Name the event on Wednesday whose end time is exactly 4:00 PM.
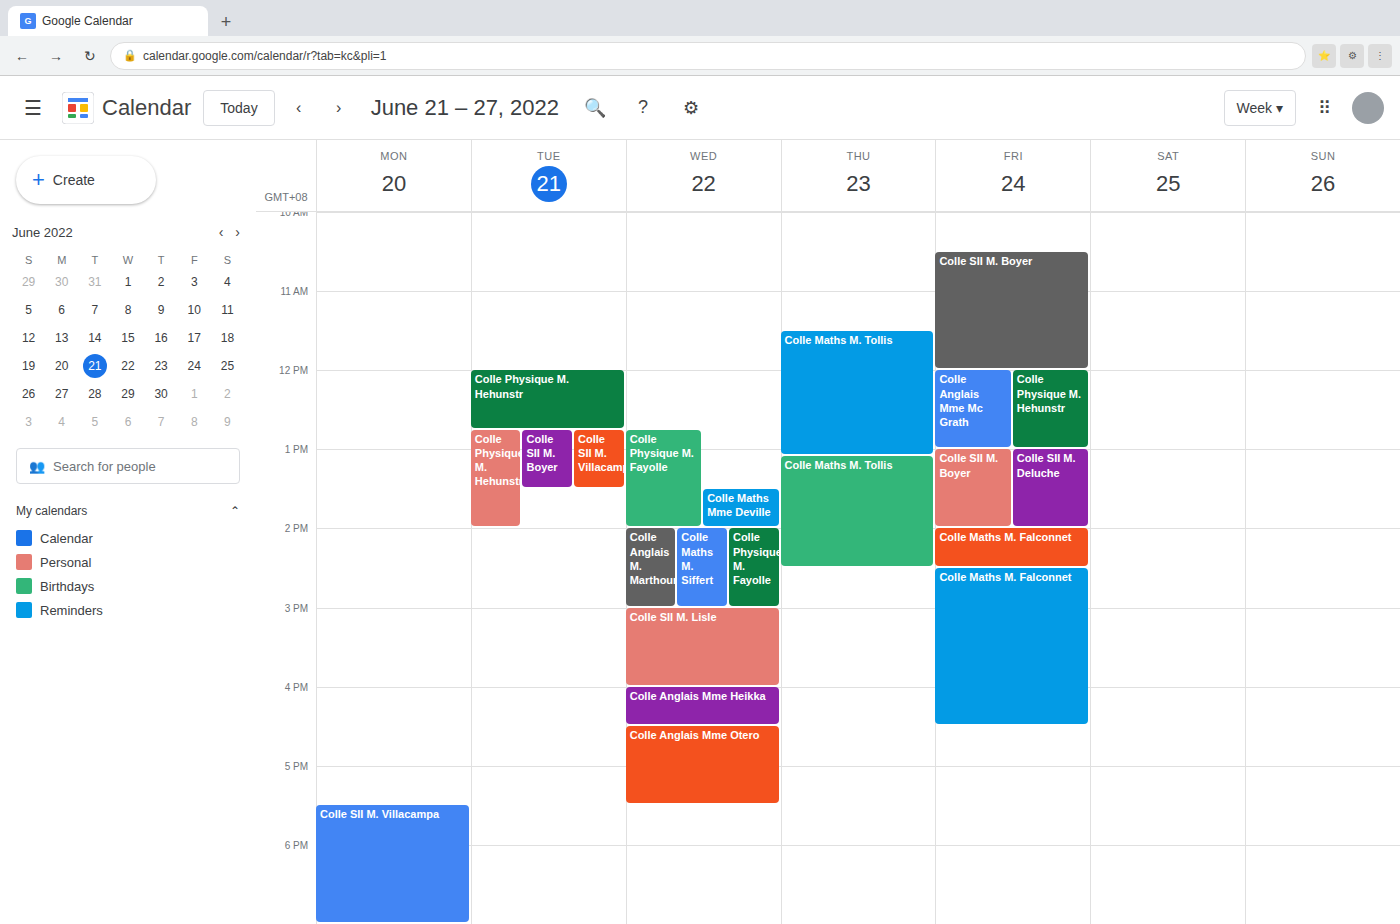
"Colle SII M. Lisle"